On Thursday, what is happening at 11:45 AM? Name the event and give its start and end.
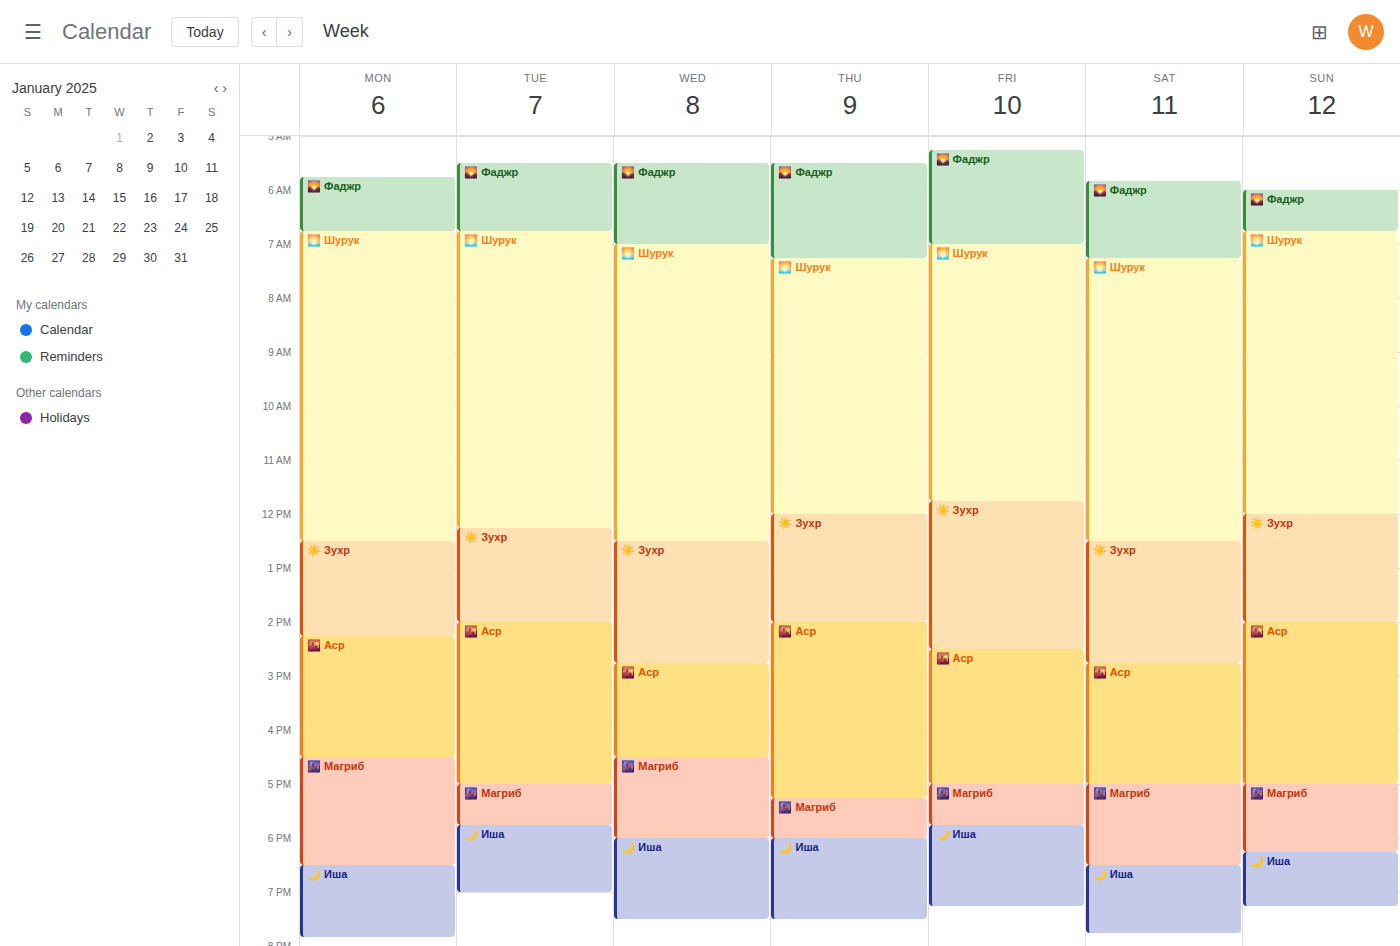
"🌅 Шурук", 7:15 AM to 12:00 PM